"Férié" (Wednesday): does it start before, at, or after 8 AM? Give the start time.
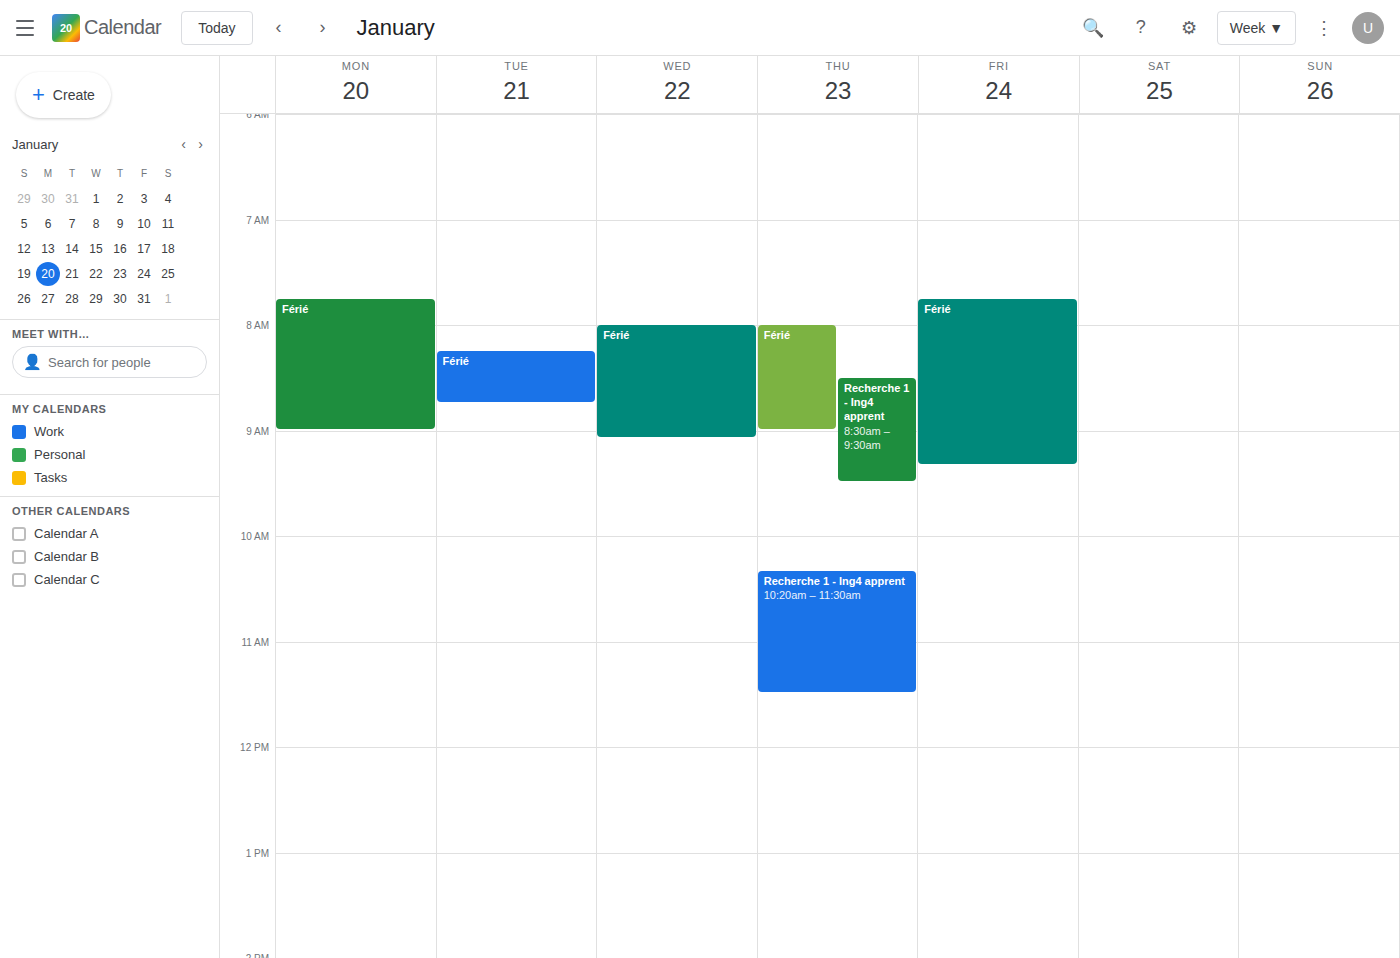
8:00 AM -- exactly at 8 AM, on the 8 AM line.